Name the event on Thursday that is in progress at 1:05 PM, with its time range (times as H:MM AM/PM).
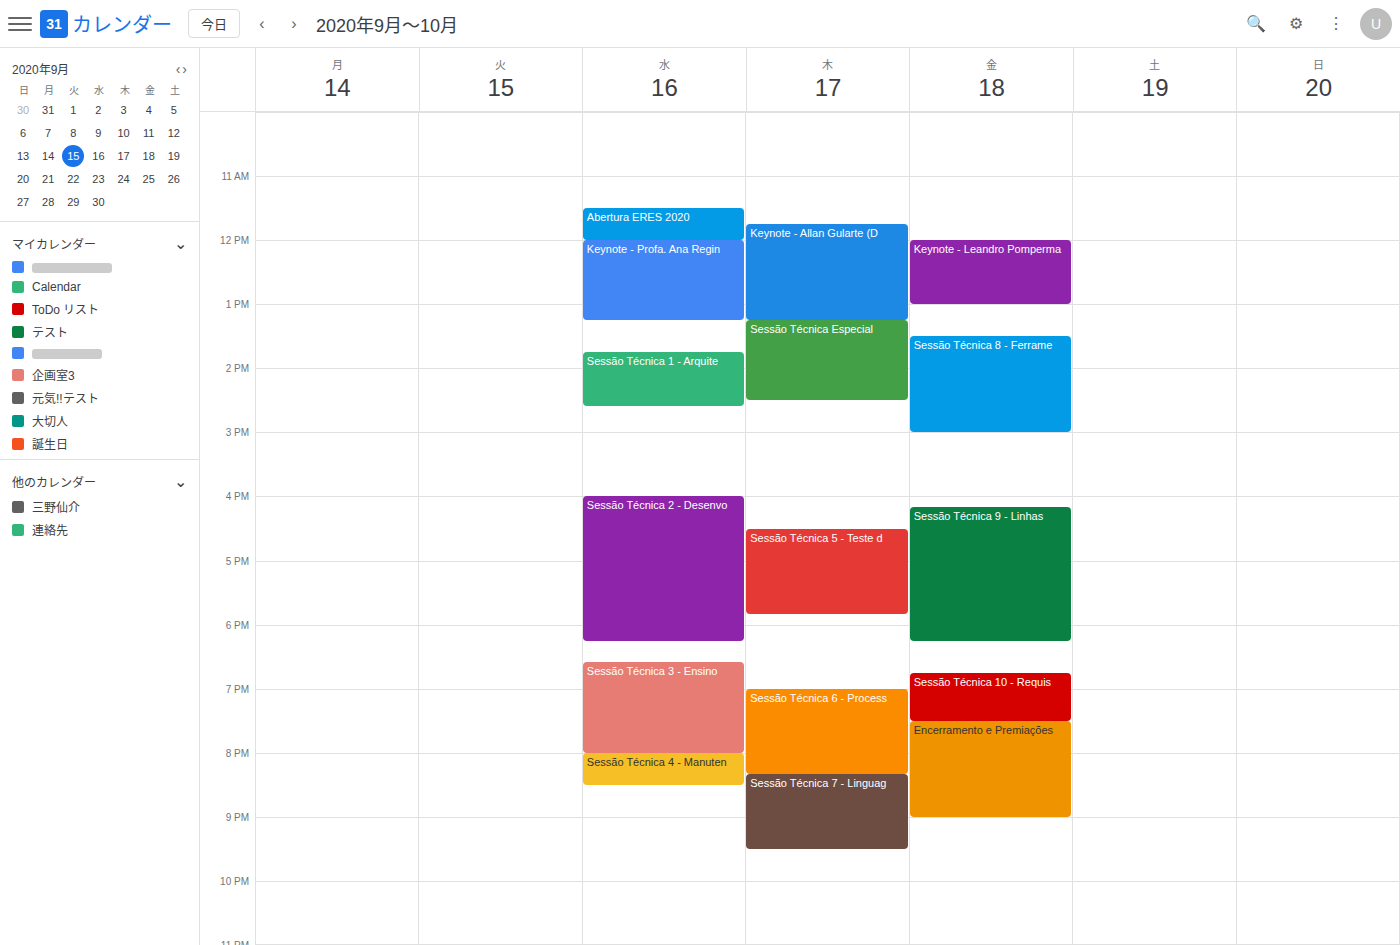
"Keynote - Allan Gularte (D", 11:45 AM to 1:15 PM